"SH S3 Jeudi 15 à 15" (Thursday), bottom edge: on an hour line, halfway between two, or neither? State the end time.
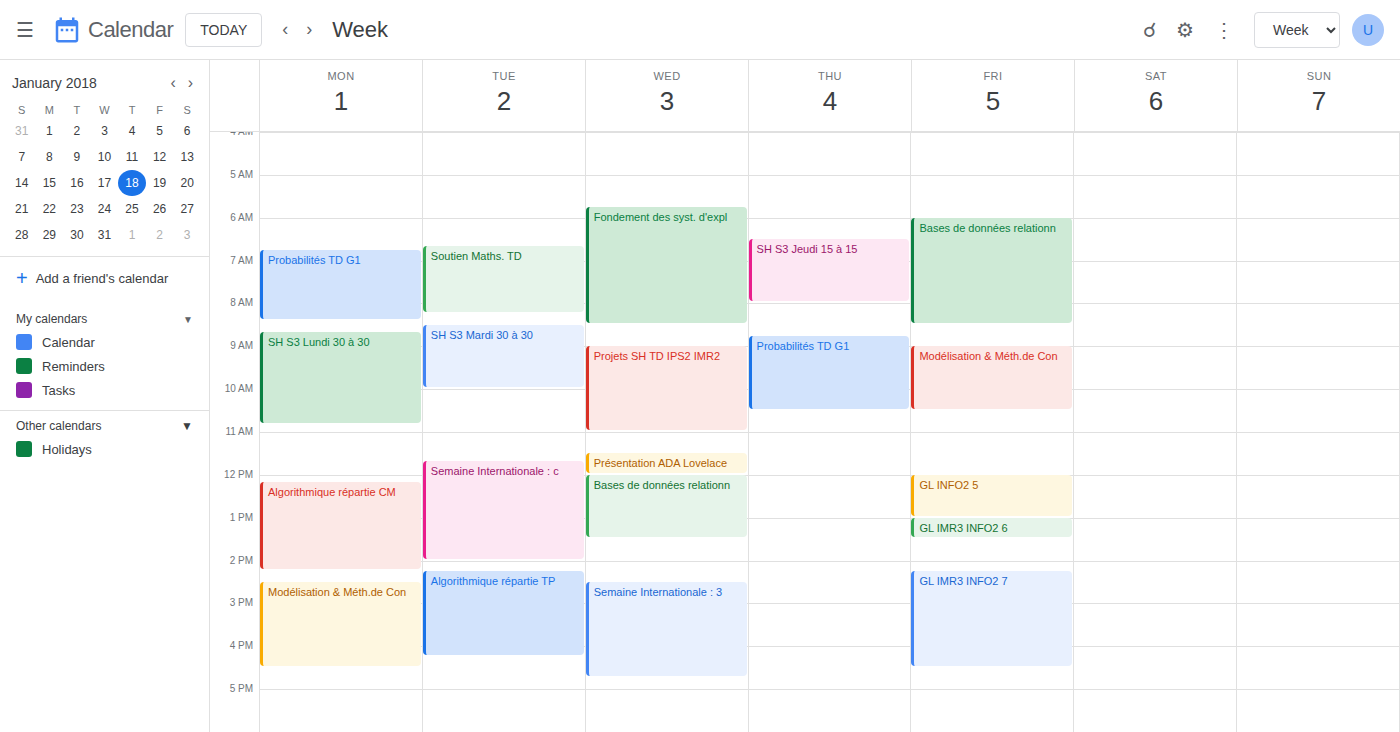
8:00 AM -- exactly on the 8 AM line.